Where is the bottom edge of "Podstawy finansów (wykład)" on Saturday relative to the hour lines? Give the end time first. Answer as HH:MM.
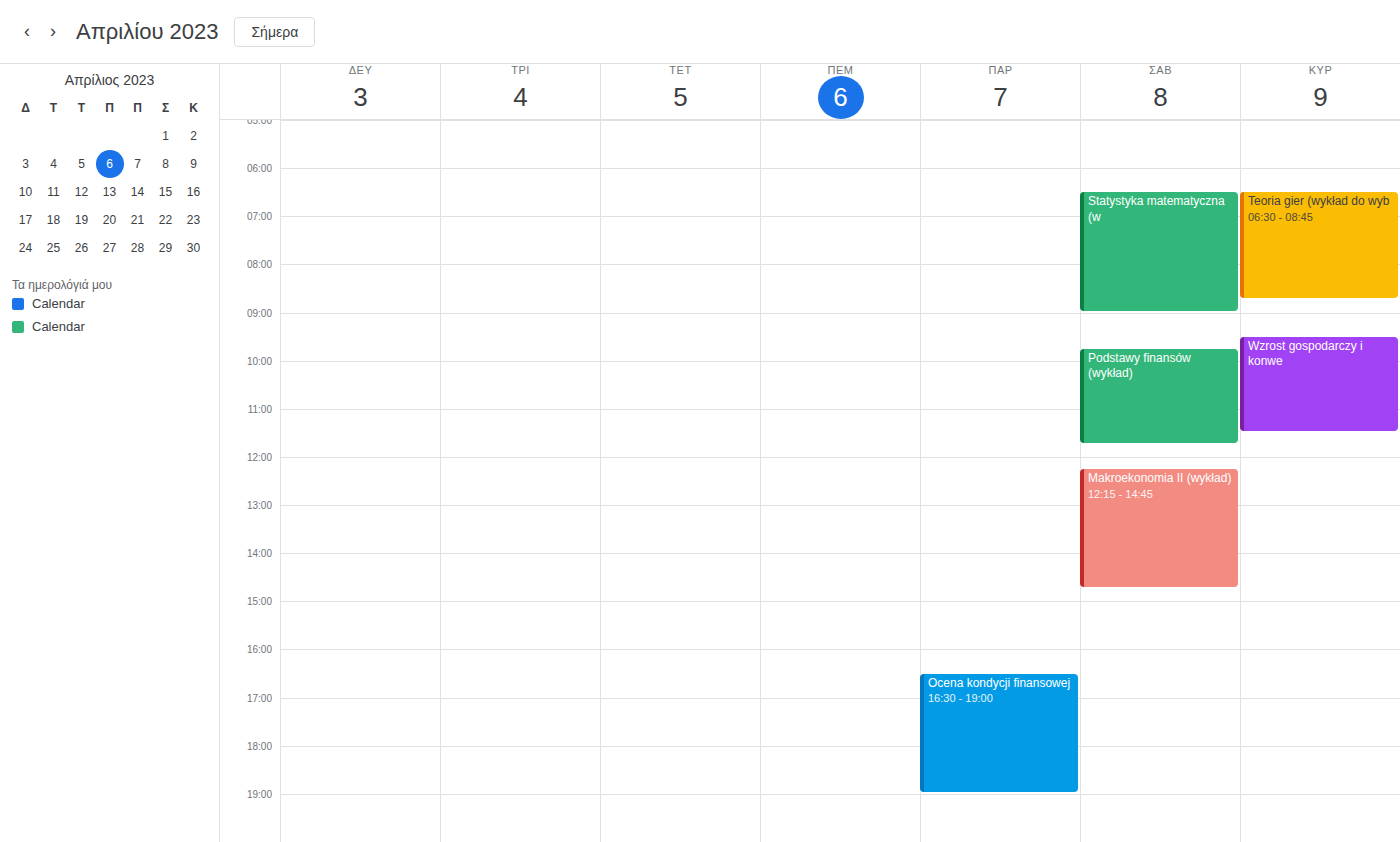
11:45 -- neither: three quarters of the way from the 11:00 line to the 12:00 line.